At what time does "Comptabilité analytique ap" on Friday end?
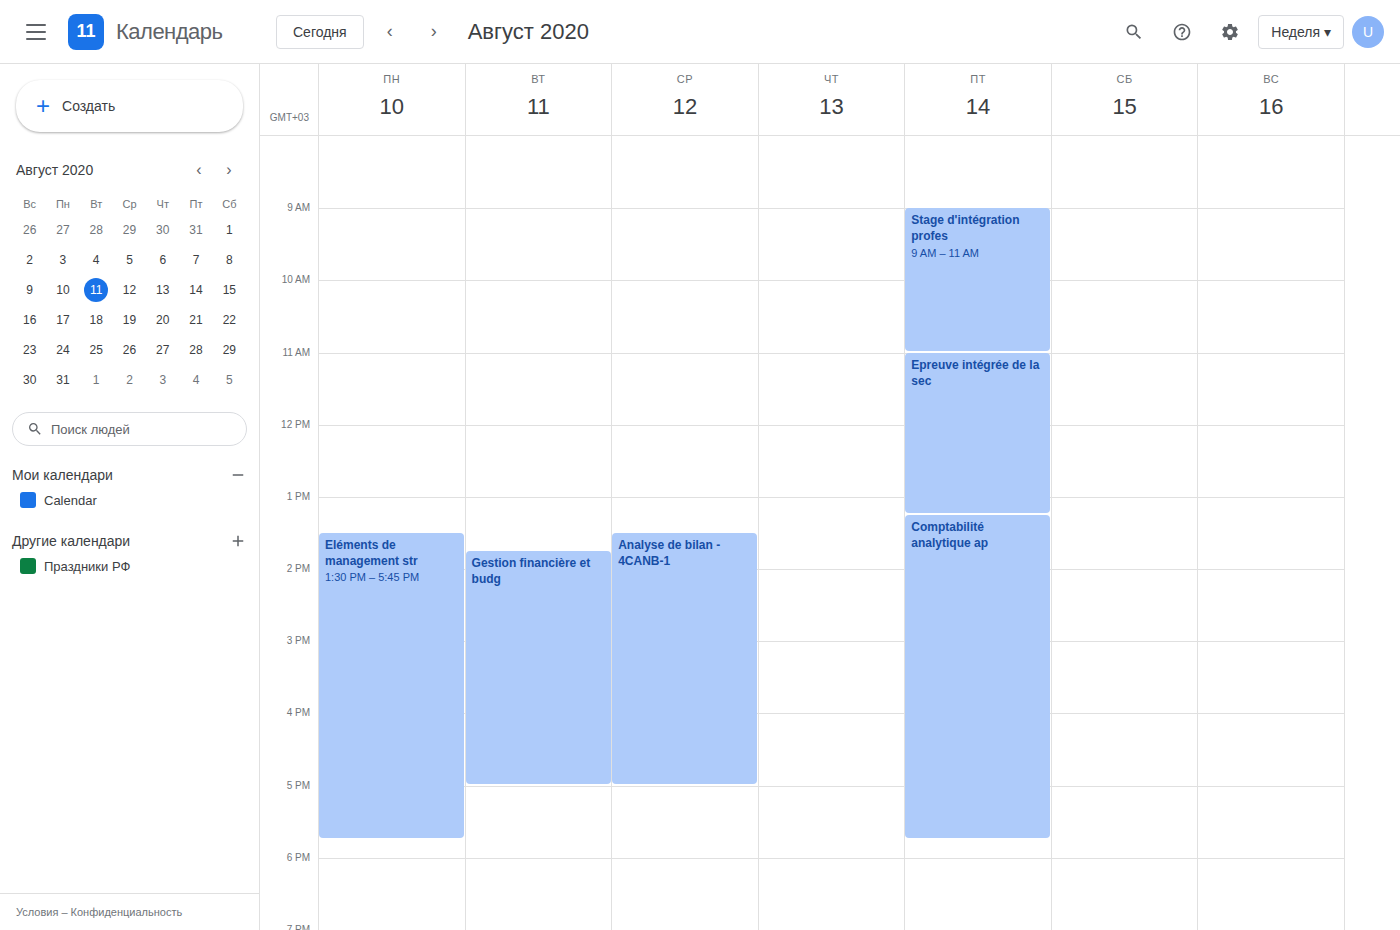
5:45 PM